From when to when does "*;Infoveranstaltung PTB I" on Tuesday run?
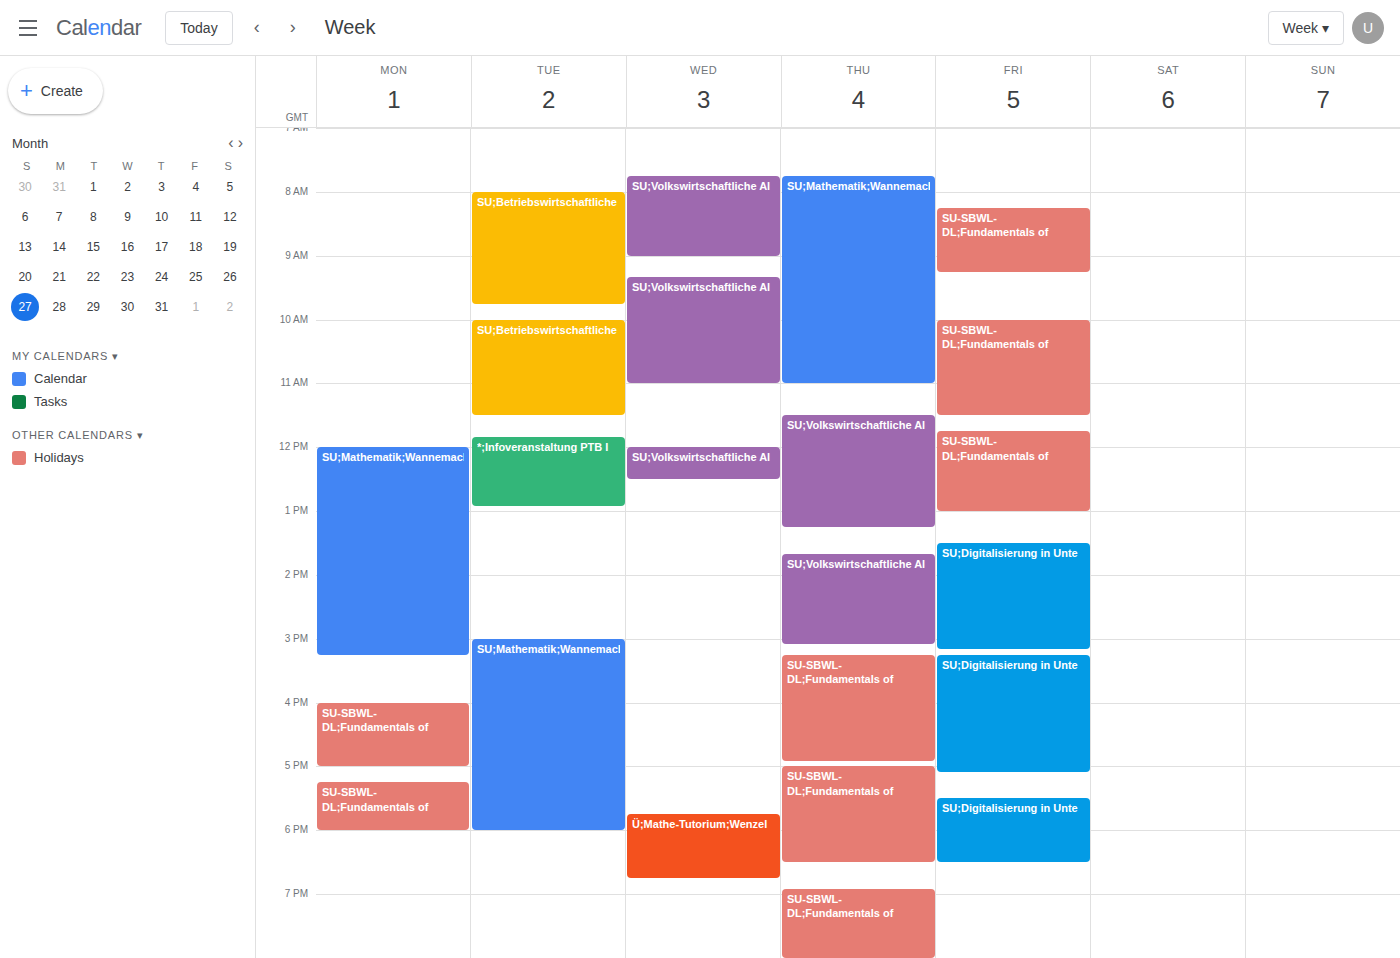
11:50 AM to 12:55 PM